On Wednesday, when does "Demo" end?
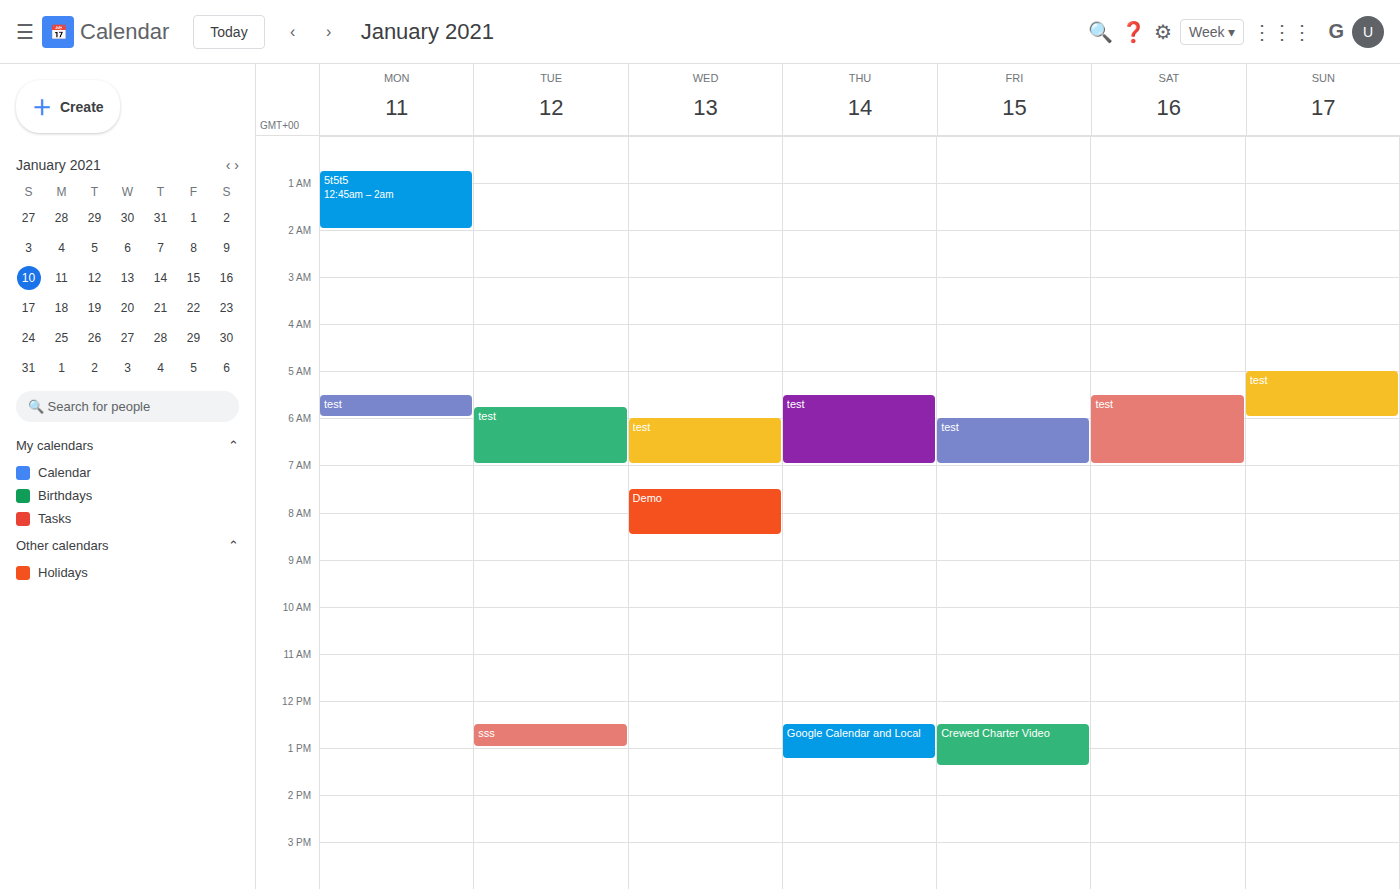
8:30 AM